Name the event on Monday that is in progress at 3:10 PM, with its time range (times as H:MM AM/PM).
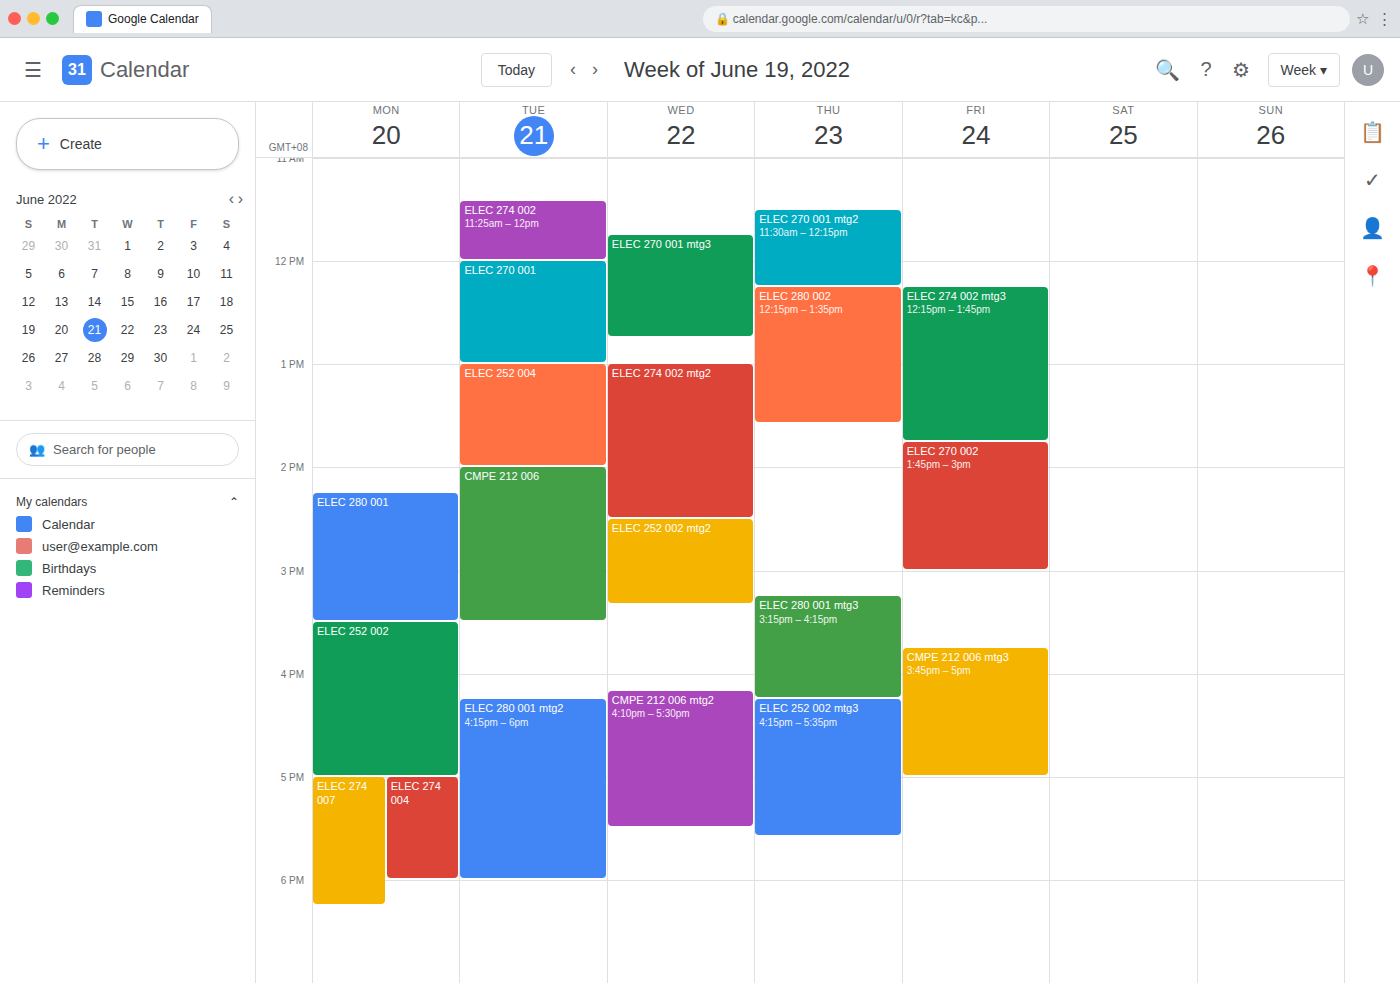
"ELEC 280 001", 2:15 PM to 3:30 PM